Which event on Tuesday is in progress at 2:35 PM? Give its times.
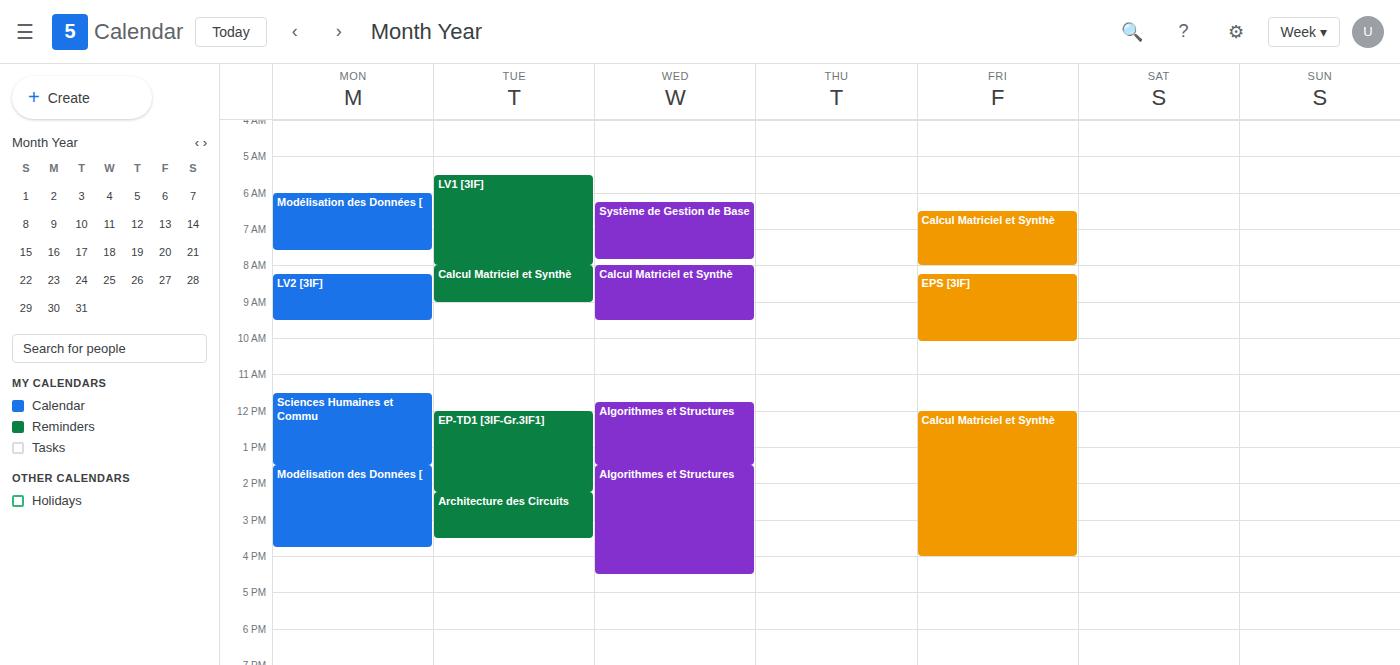
"Architecture des Circuits", 2:15 PM to 3:30 PM